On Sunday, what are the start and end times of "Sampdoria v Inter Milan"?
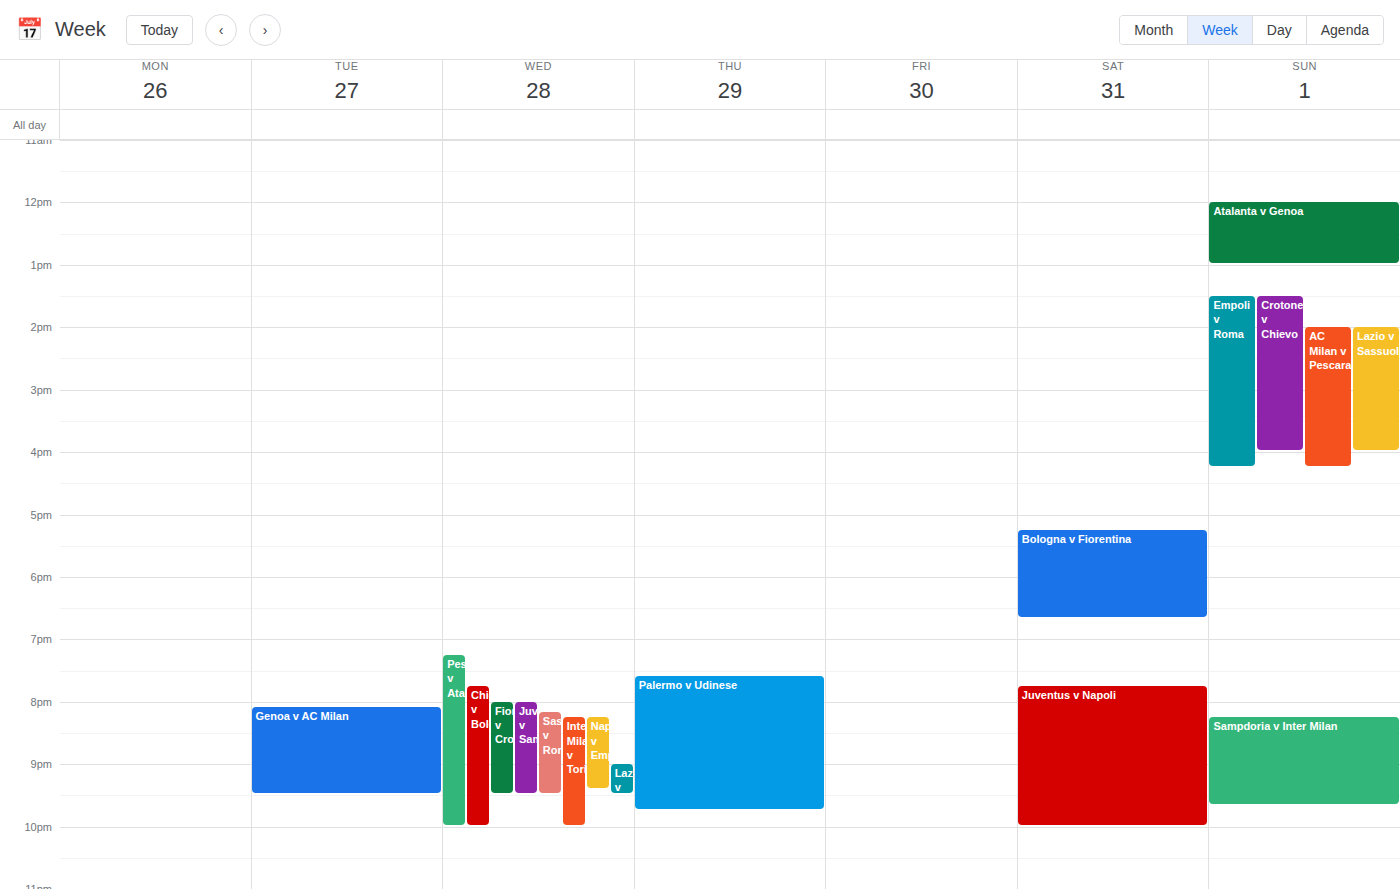
8:15 PM to 9:40 PM